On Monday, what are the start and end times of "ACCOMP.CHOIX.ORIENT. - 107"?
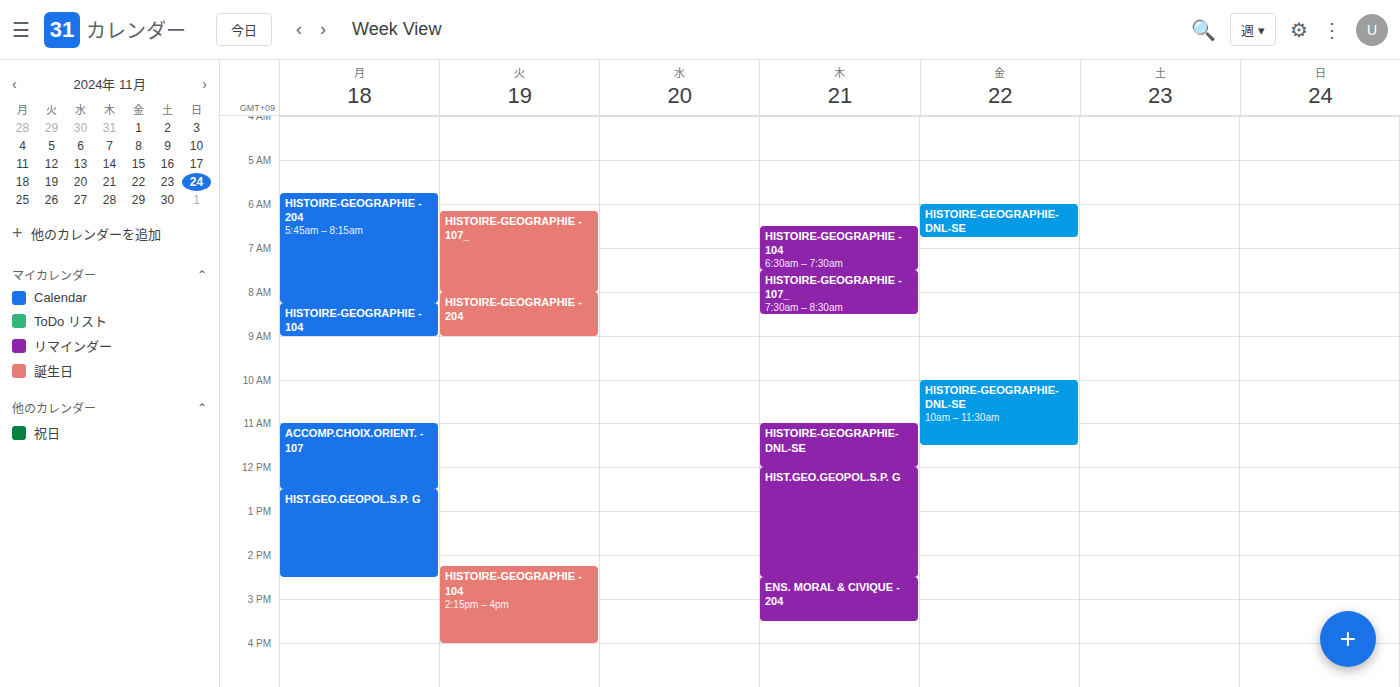
11:00 AM to 12:30 PM